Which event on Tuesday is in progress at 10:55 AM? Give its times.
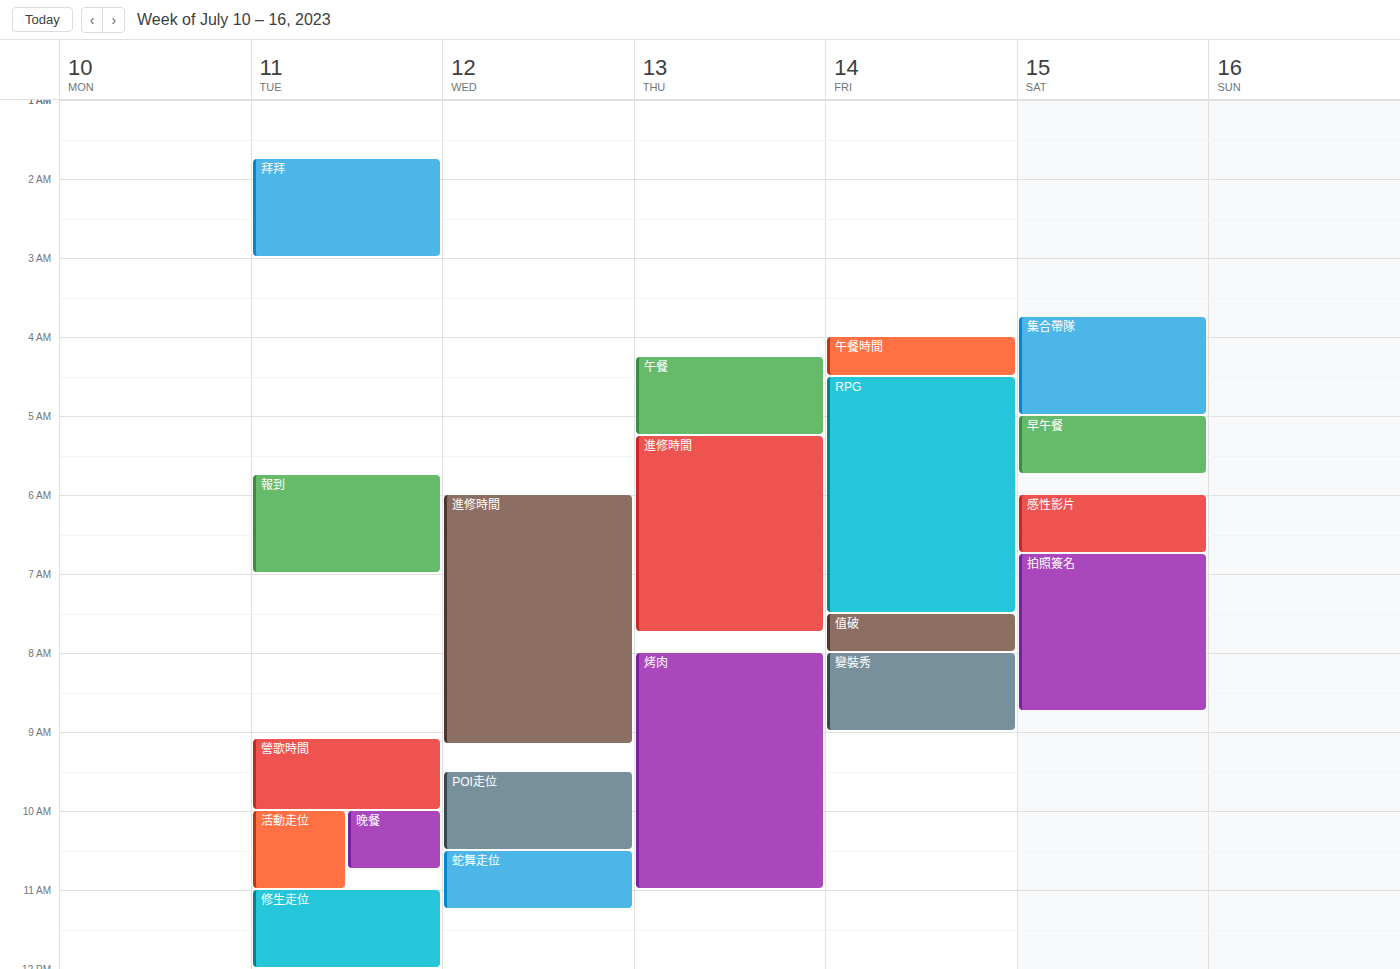
"活動走位", 10:00 AM to 11:00 AM